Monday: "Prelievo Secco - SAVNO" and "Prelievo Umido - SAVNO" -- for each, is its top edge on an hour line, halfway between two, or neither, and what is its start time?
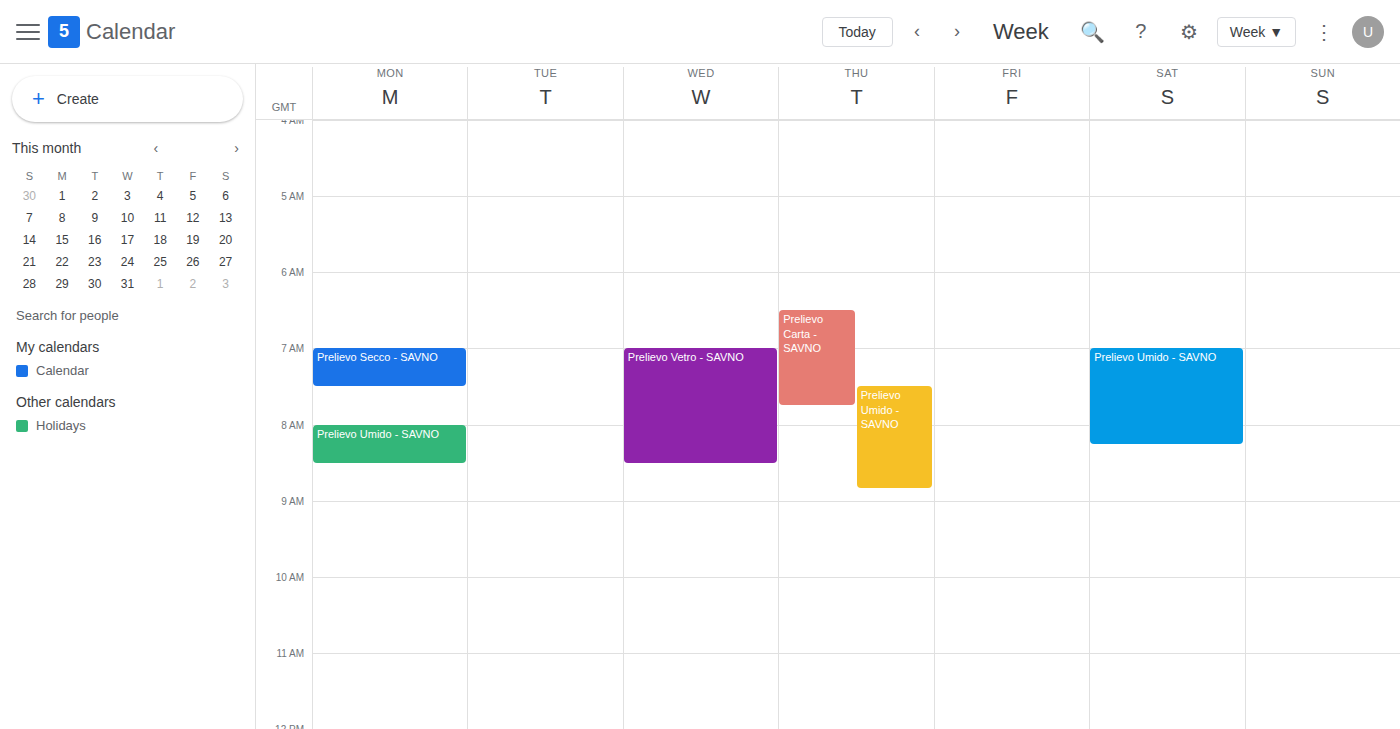
"Prelievo Secco - SAVNO": 7:00 AM, exactly on the 7 AM line. "Prelievo Umido - SAVNO": 8:00 AM, exactly on the 8 AM line.